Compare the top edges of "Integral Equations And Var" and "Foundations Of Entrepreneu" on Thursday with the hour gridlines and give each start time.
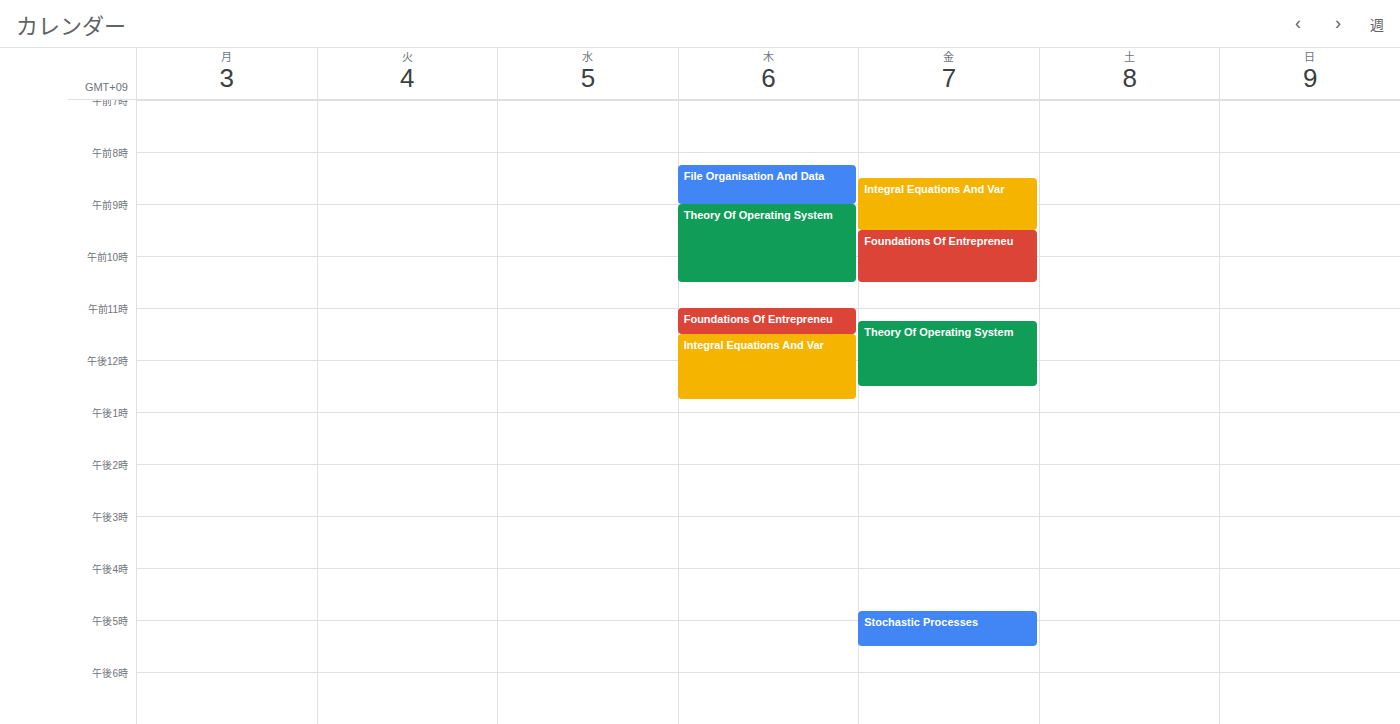
"Integral Equations And Var": 11:30 AM, halfway between the 11 AM and 12 PM lines. "Foundations Of Entrepreneu": 11:00 AM, exactly on the 11 AM line.